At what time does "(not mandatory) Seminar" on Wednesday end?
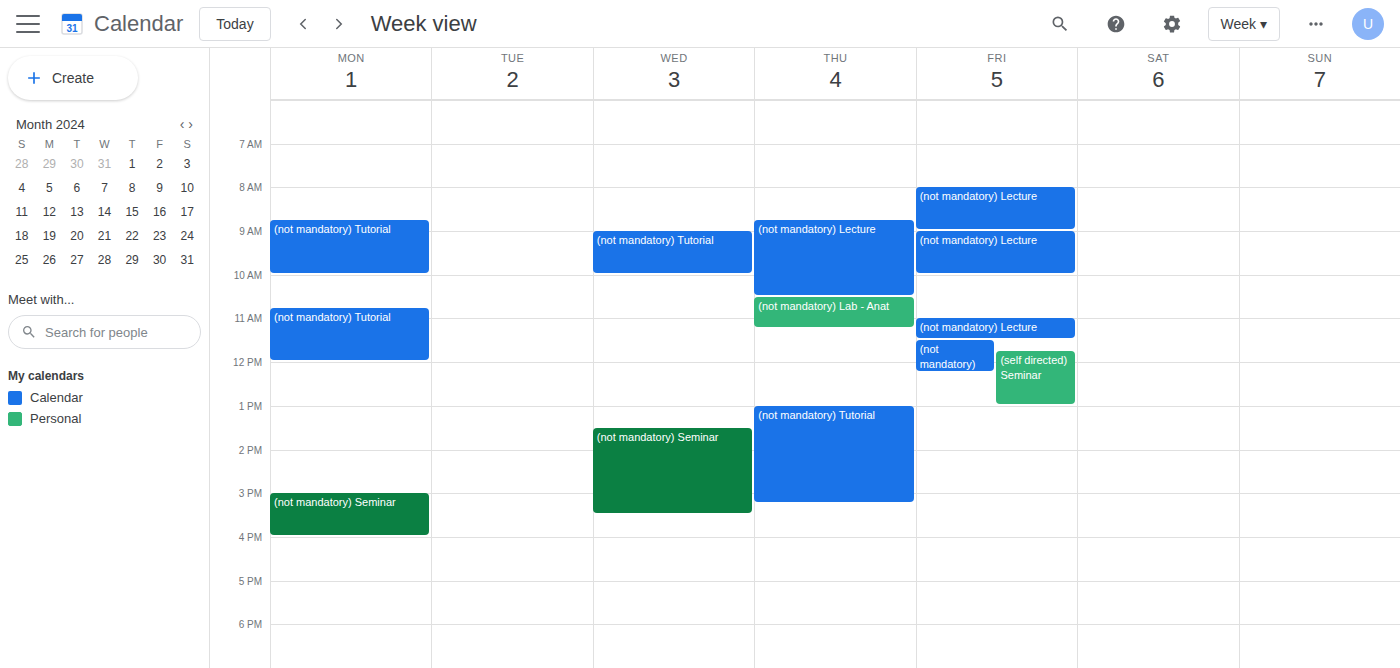
3:30 PM